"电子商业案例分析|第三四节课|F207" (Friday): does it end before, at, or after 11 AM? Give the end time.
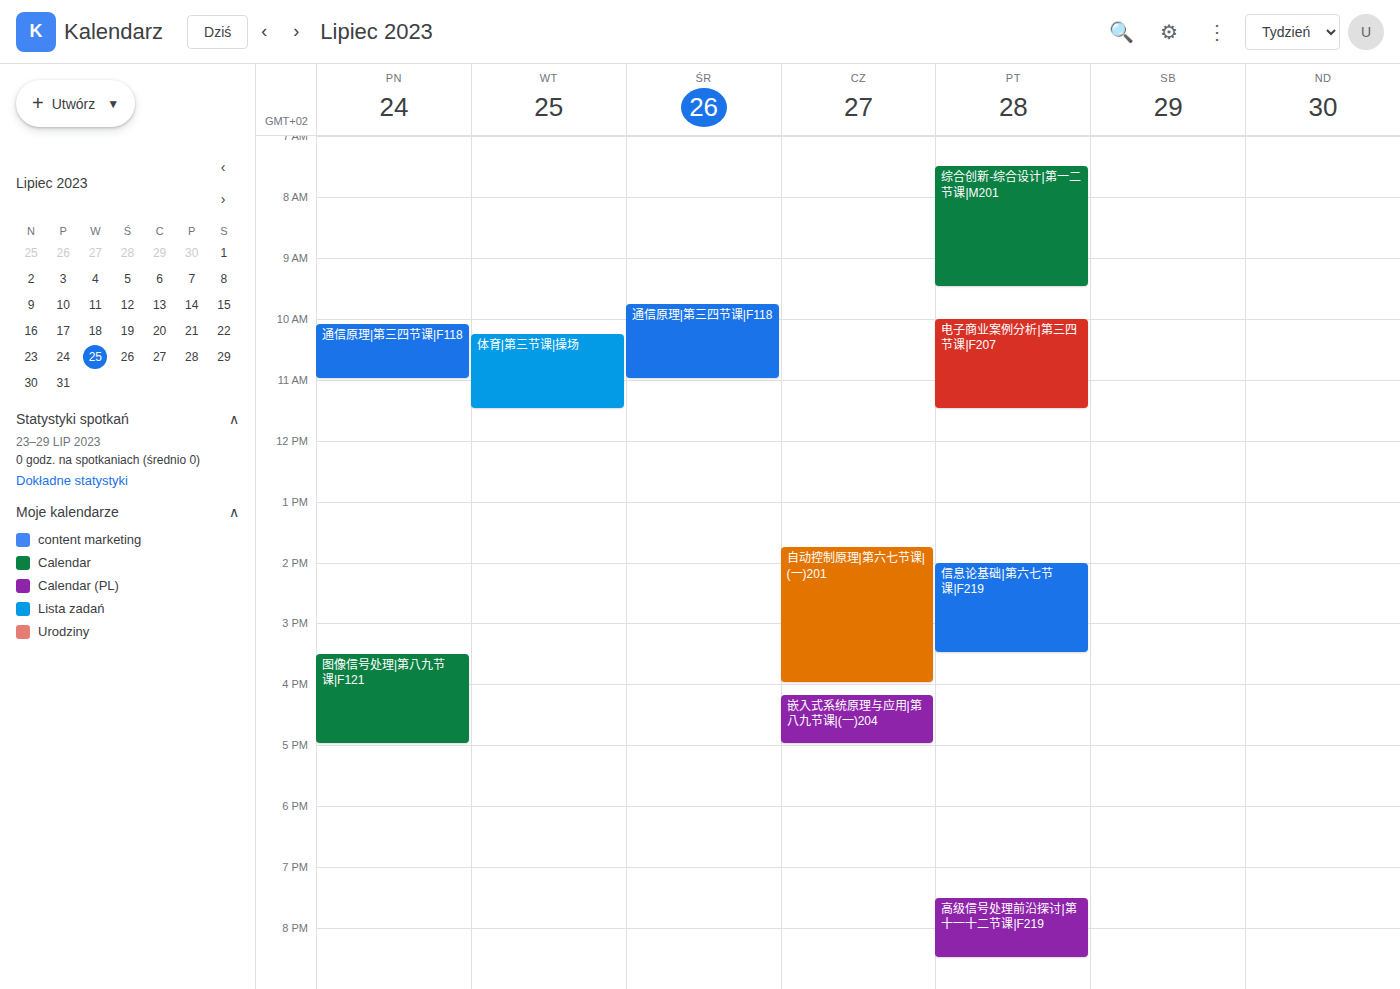
11:30 AM -- after 11 AM, 30 minutes below the 11 AM line.